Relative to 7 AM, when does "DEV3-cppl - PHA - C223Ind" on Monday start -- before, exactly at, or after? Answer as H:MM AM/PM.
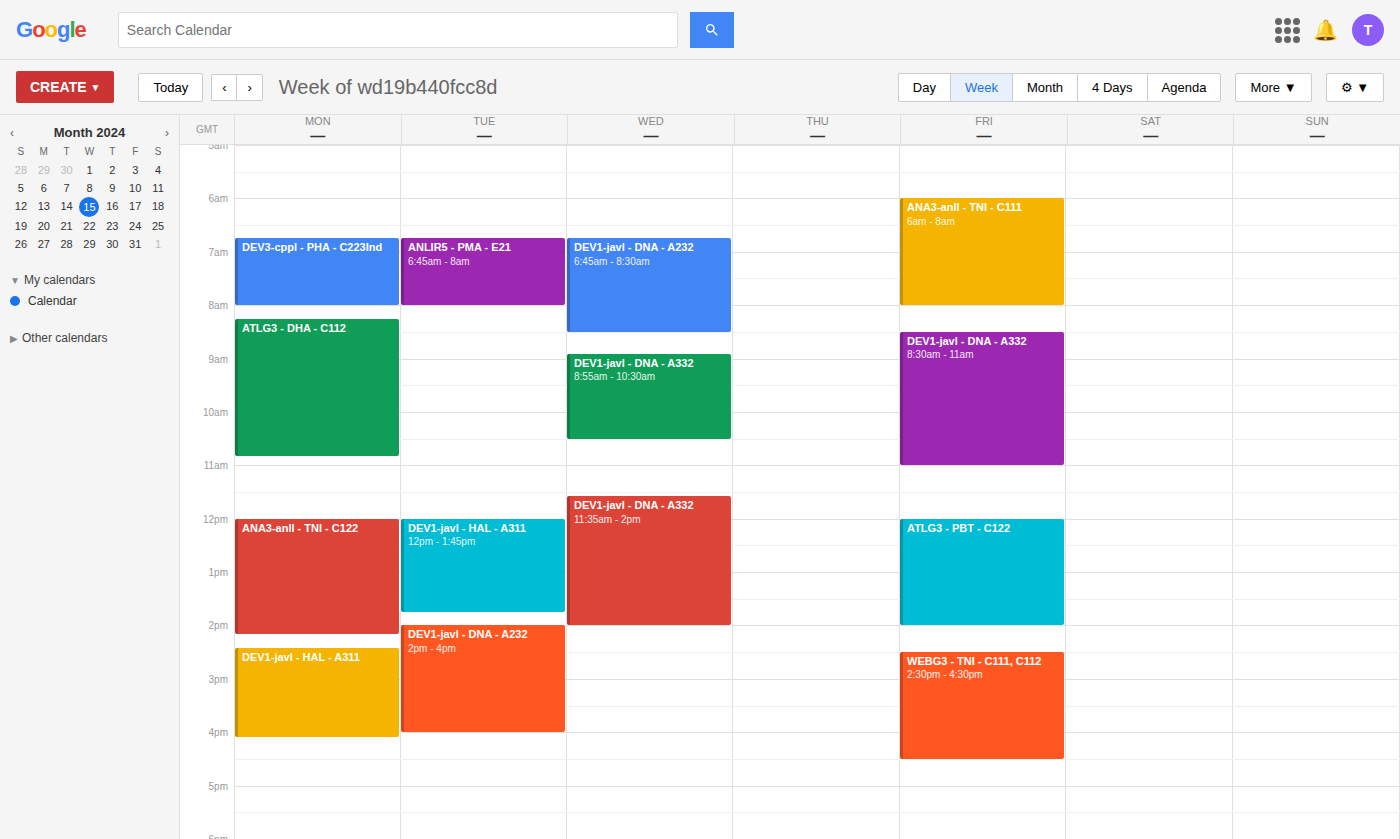
6:45 AM -- before 7 AM, 15 minutes above the 7 AM line.